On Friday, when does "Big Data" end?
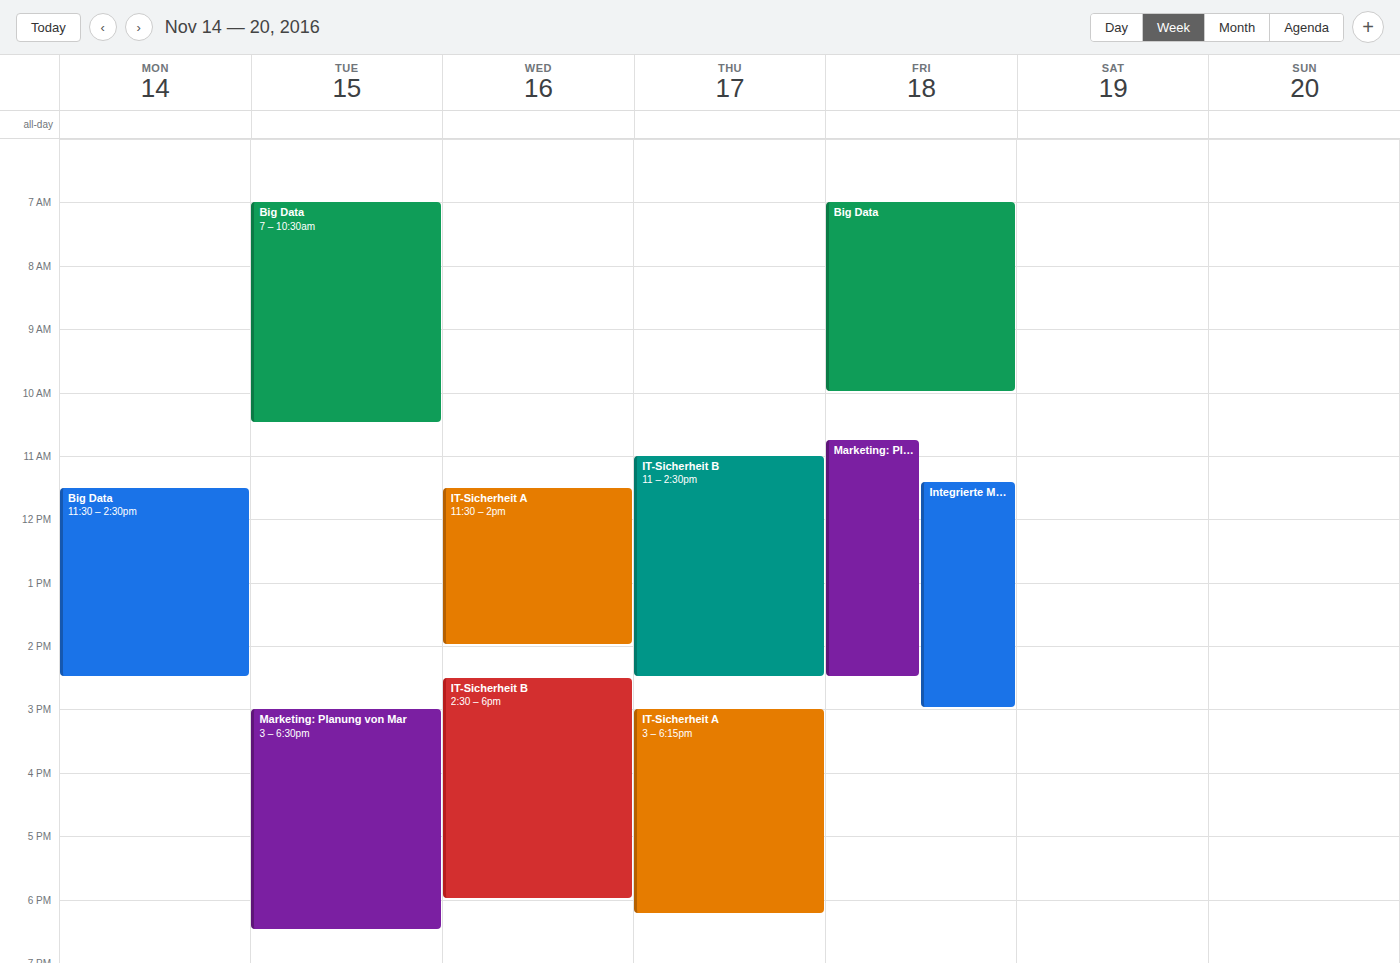
10:00 AM